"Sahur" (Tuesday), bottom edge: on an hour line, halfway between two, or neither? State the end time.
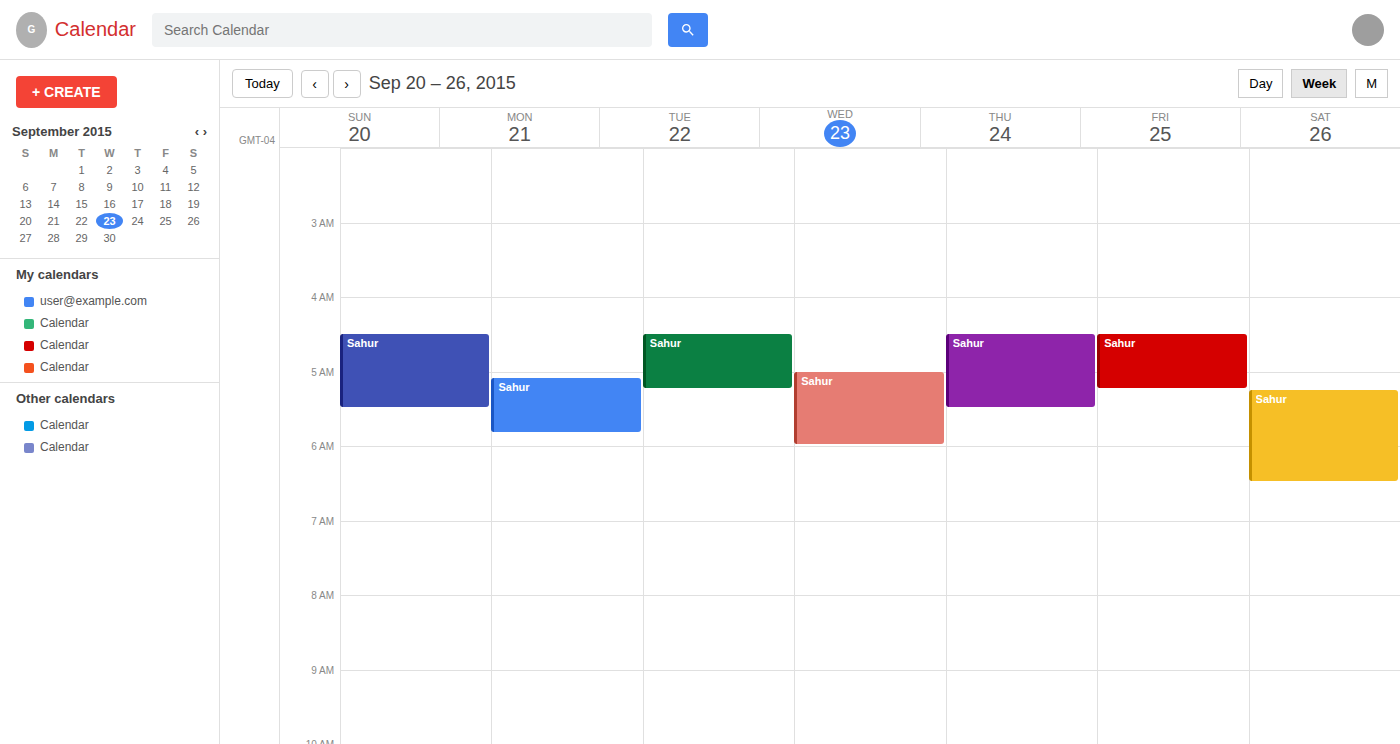
5:15 AM -- neither: a quarter of the way from the 5 AM line to the 6 AM line.